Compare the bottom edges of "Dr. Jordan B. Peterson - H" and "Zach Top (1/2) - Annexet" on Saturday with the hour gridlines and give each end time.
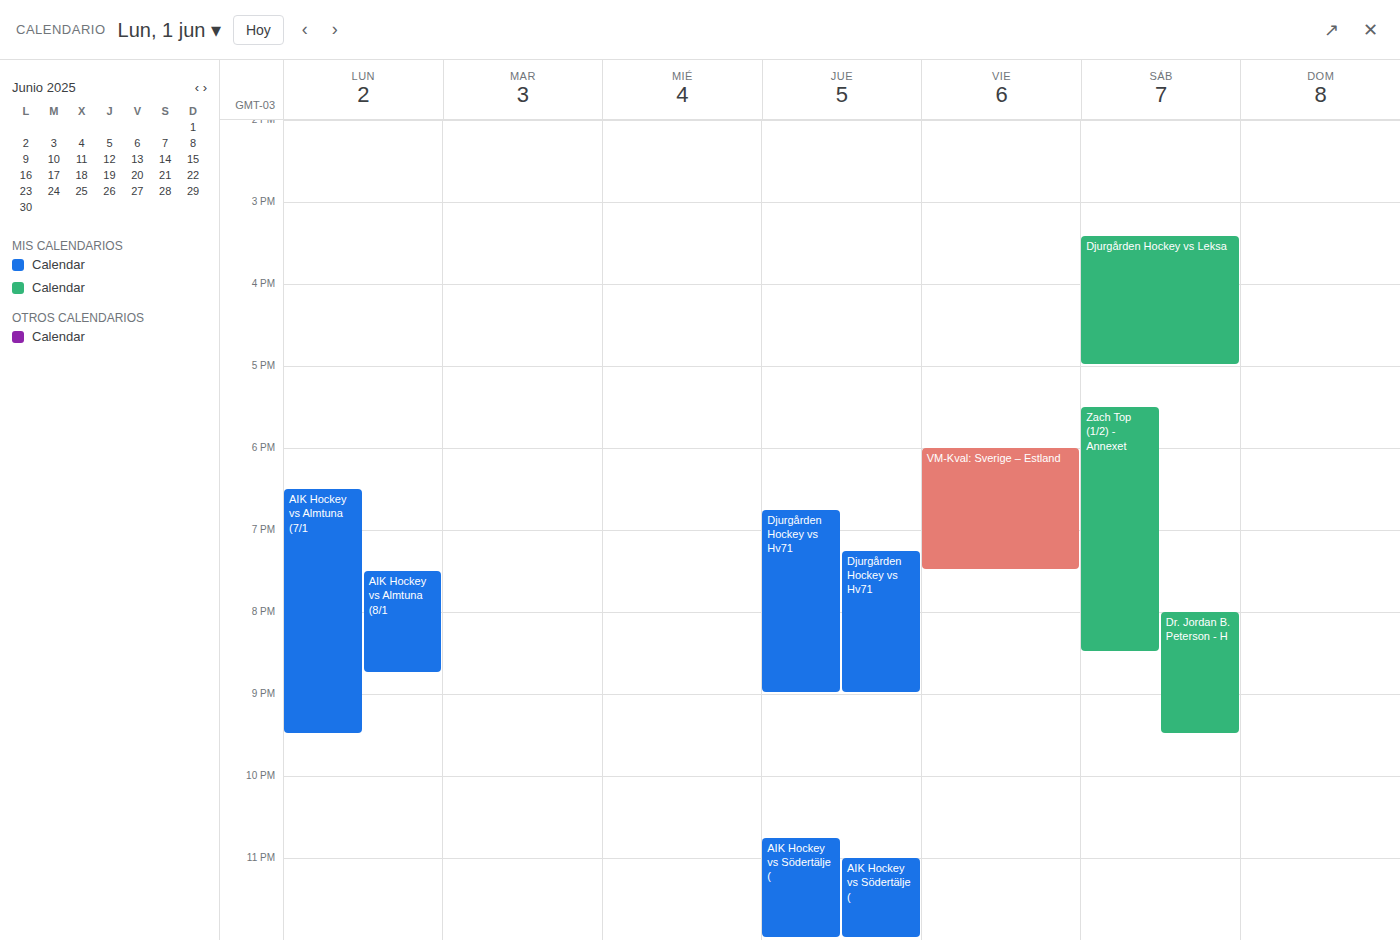
"Dr. Jordan B. Peterson - H": 9:30 PM, halfway between the 9 PM and 10 PM lines. "Zach Top (1/2) - Annexet": 8:30 PM, halfway between the 8 PM and 9 PM lines.